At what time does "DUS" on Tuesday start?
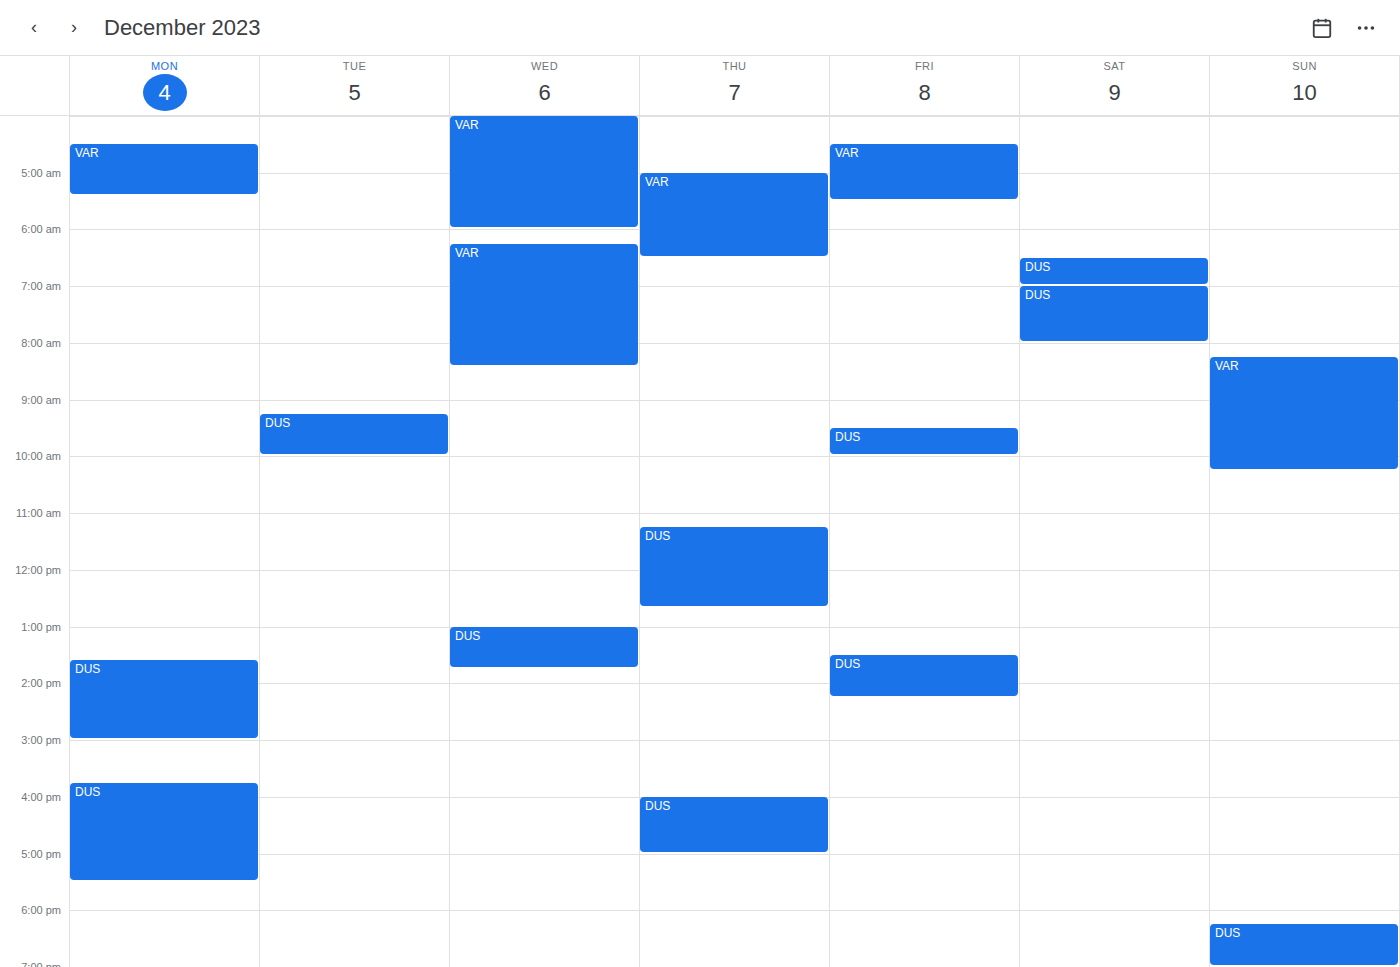
9:15 AM